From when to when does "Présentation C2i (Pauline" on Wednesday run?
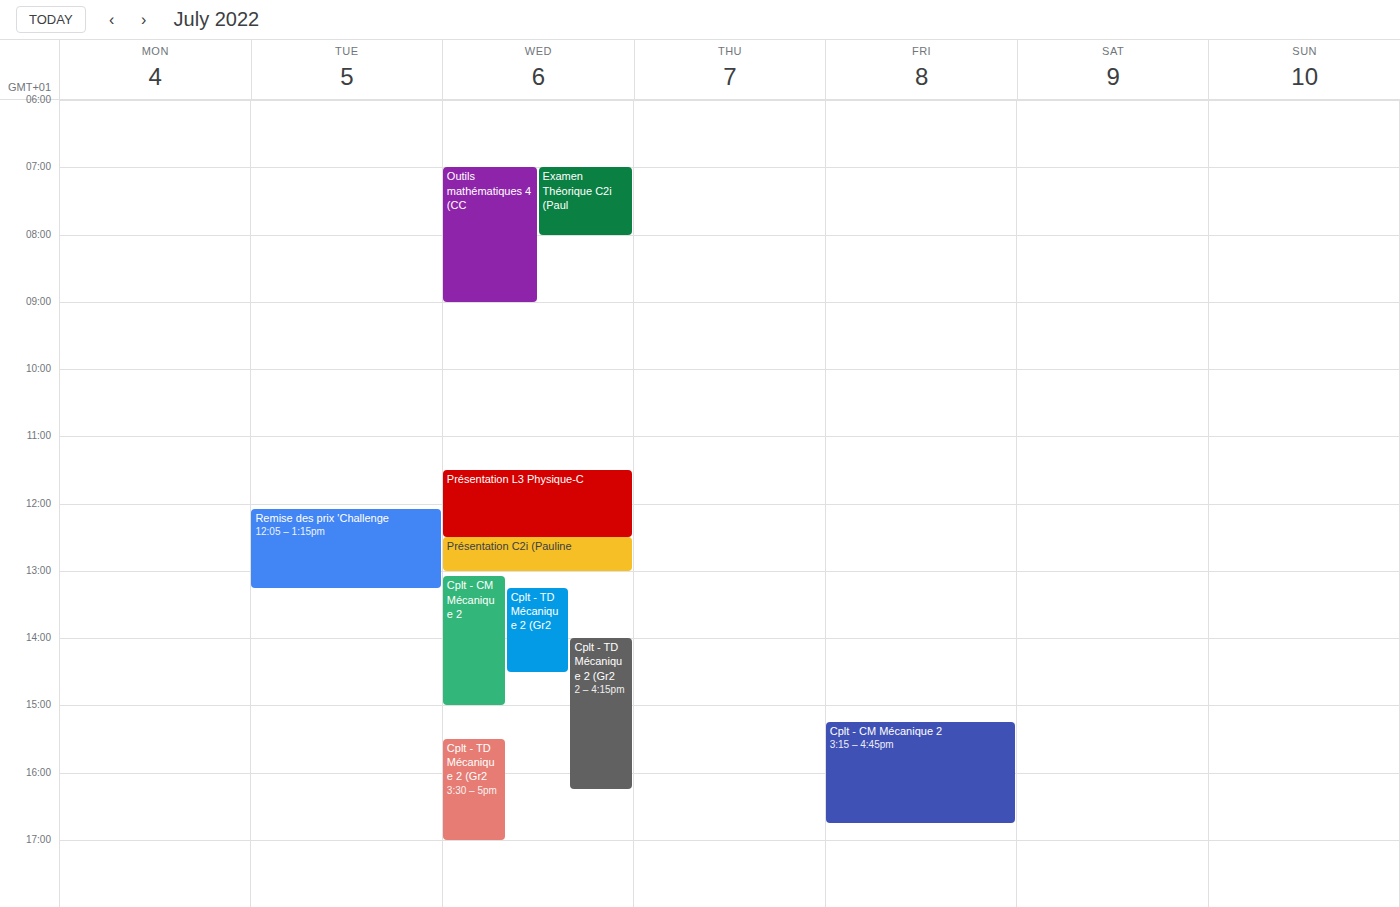
12:30 to 13:00